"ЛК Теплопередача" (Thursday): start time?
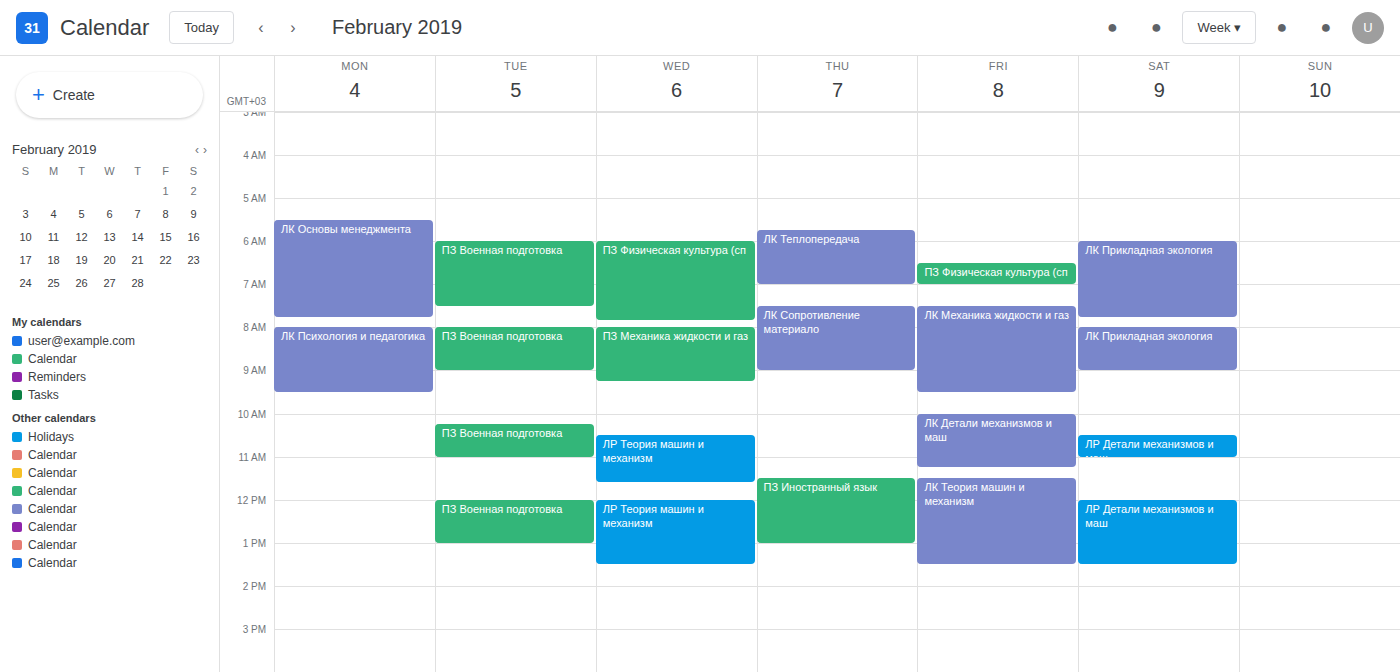
5:45 AM